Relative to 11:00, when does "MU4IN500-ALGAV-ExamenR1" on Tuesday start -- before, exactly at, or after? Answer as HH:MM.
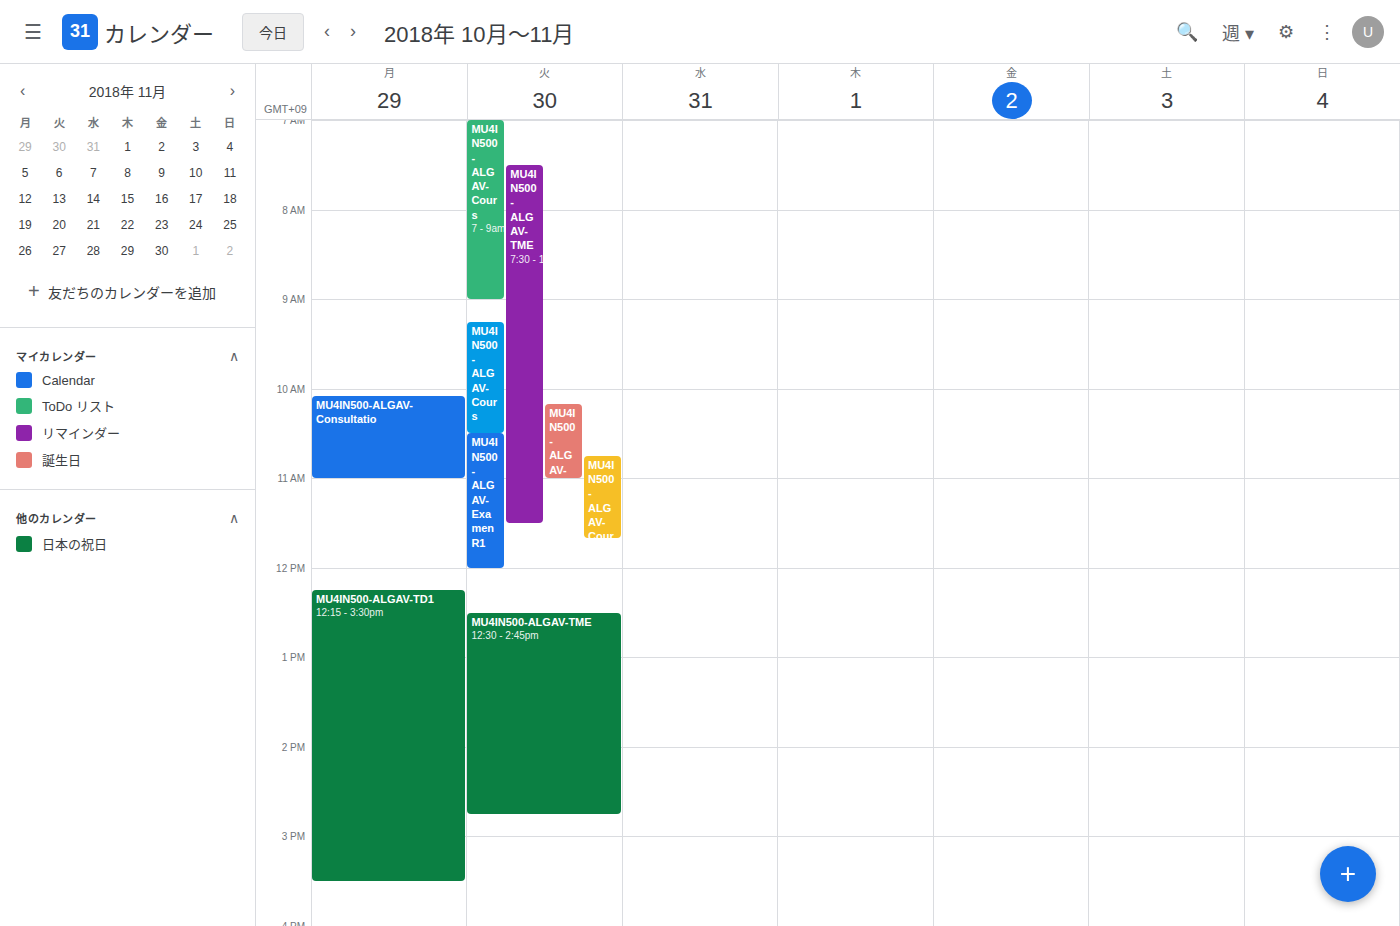
10:30 -- before 11:00, 30 minutes above the 11:00 line.